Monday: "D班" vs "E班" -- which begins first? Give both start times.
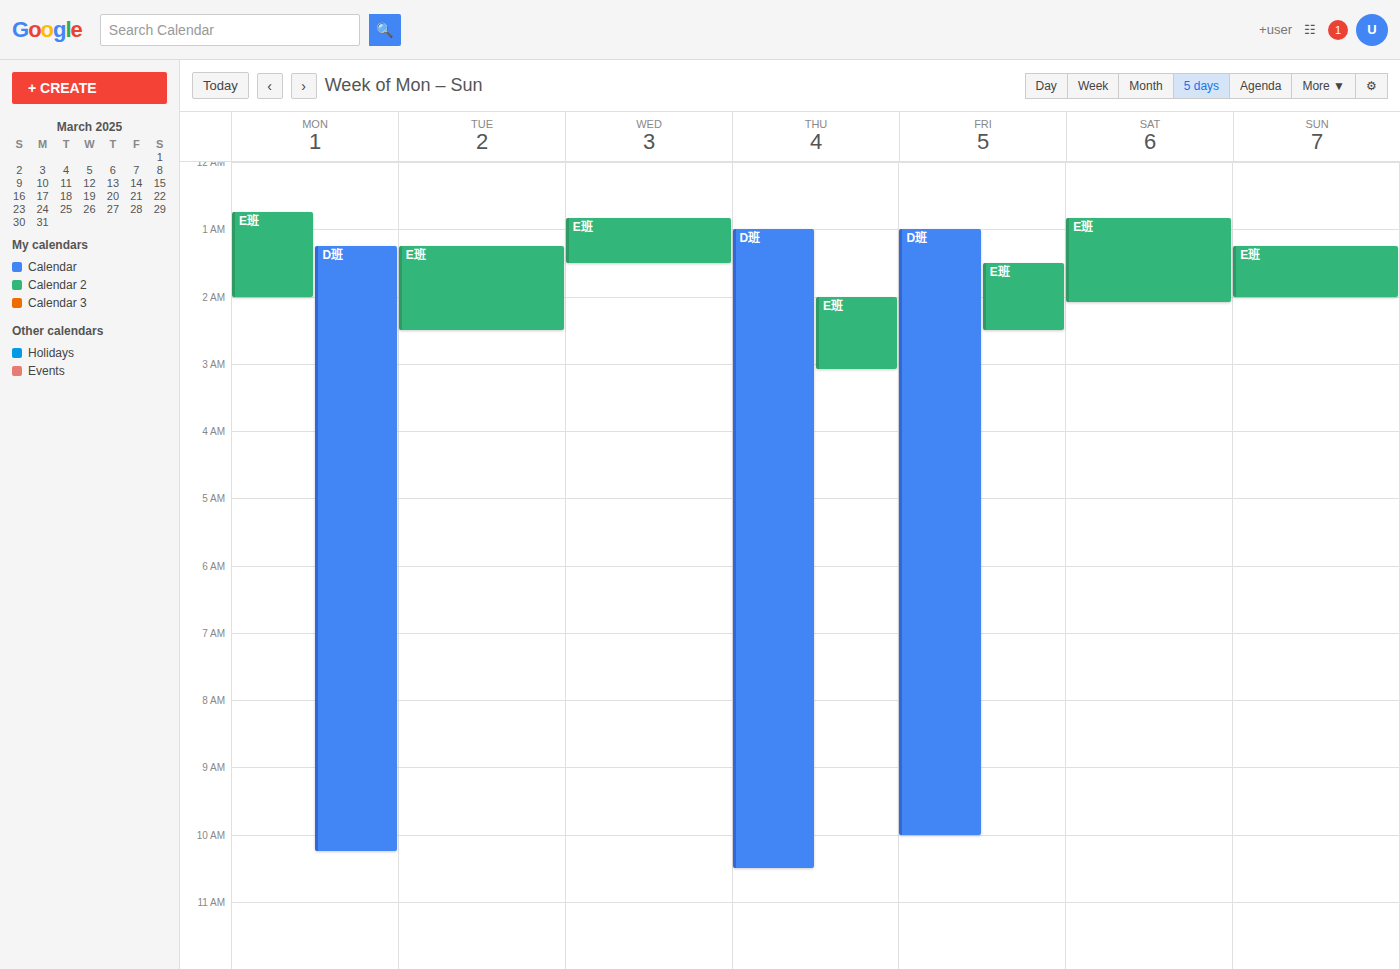
"E班" 12:45 AM; "D班" 1:15 AM.